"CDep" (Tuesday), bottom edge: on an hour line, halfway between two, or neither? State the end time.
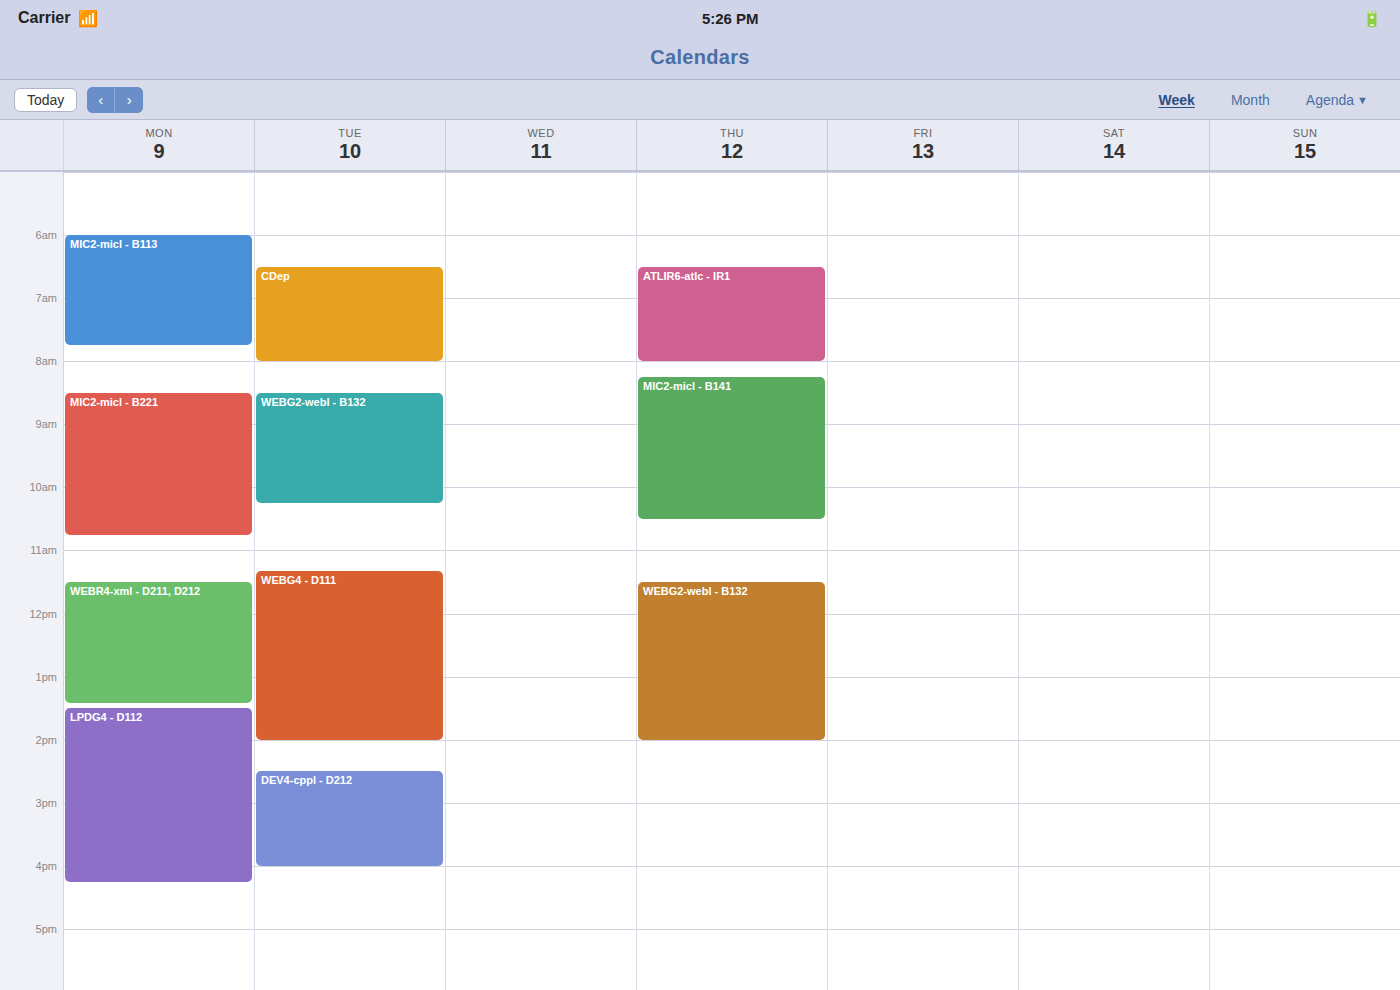
8:00 AM -- exactly on the 8 AM line.